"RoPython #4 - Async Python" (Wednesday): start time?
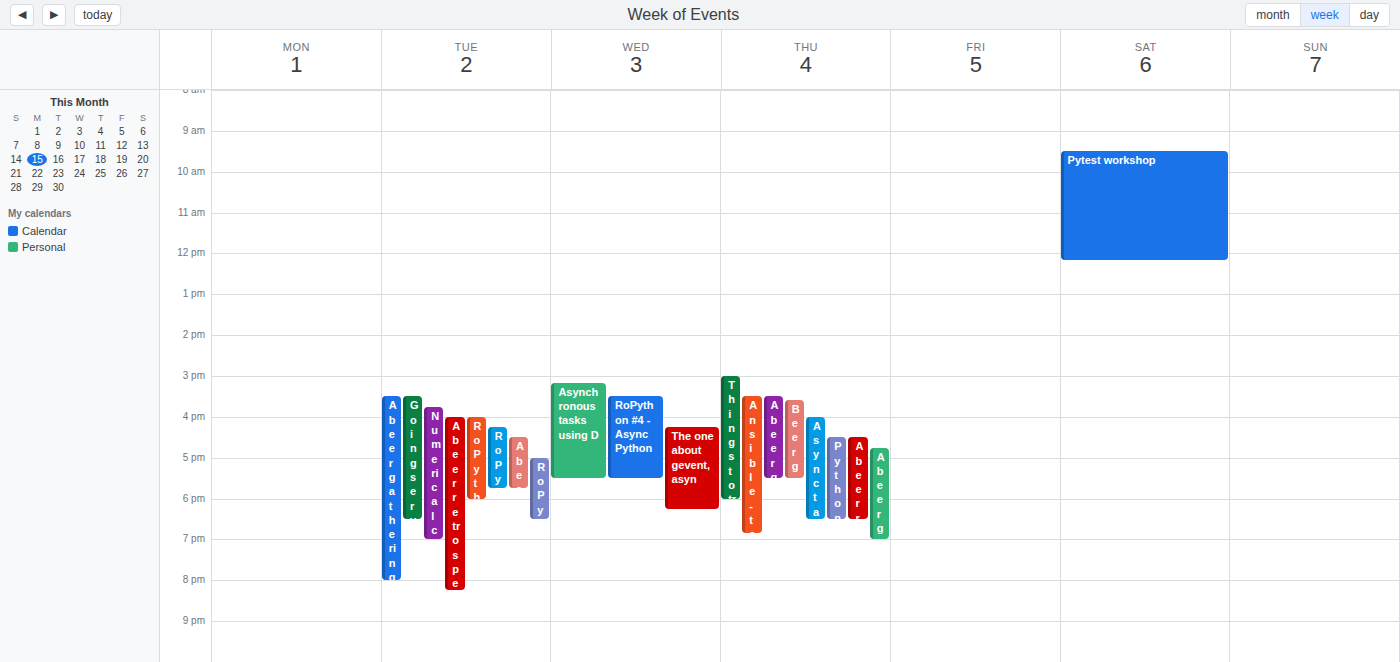
3:30 PM